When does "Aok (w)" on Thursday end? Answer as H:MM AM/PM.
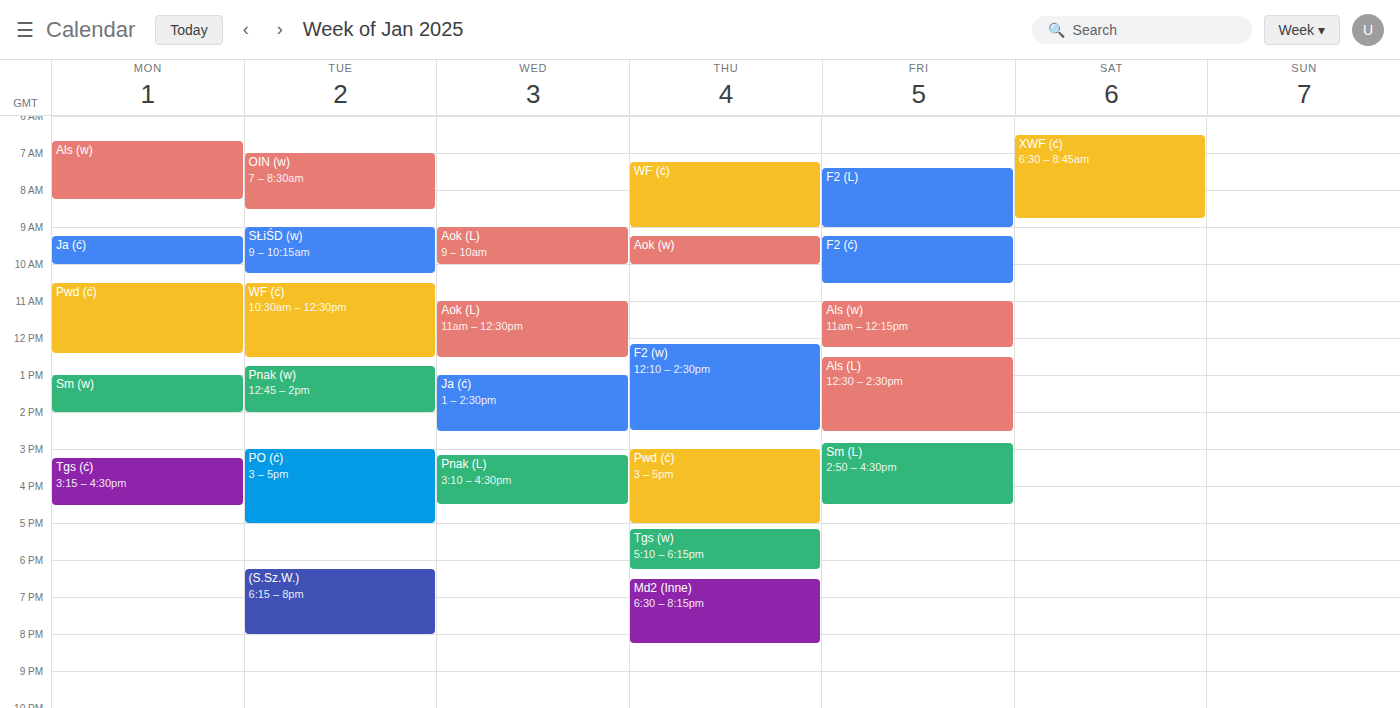
10:00 AM